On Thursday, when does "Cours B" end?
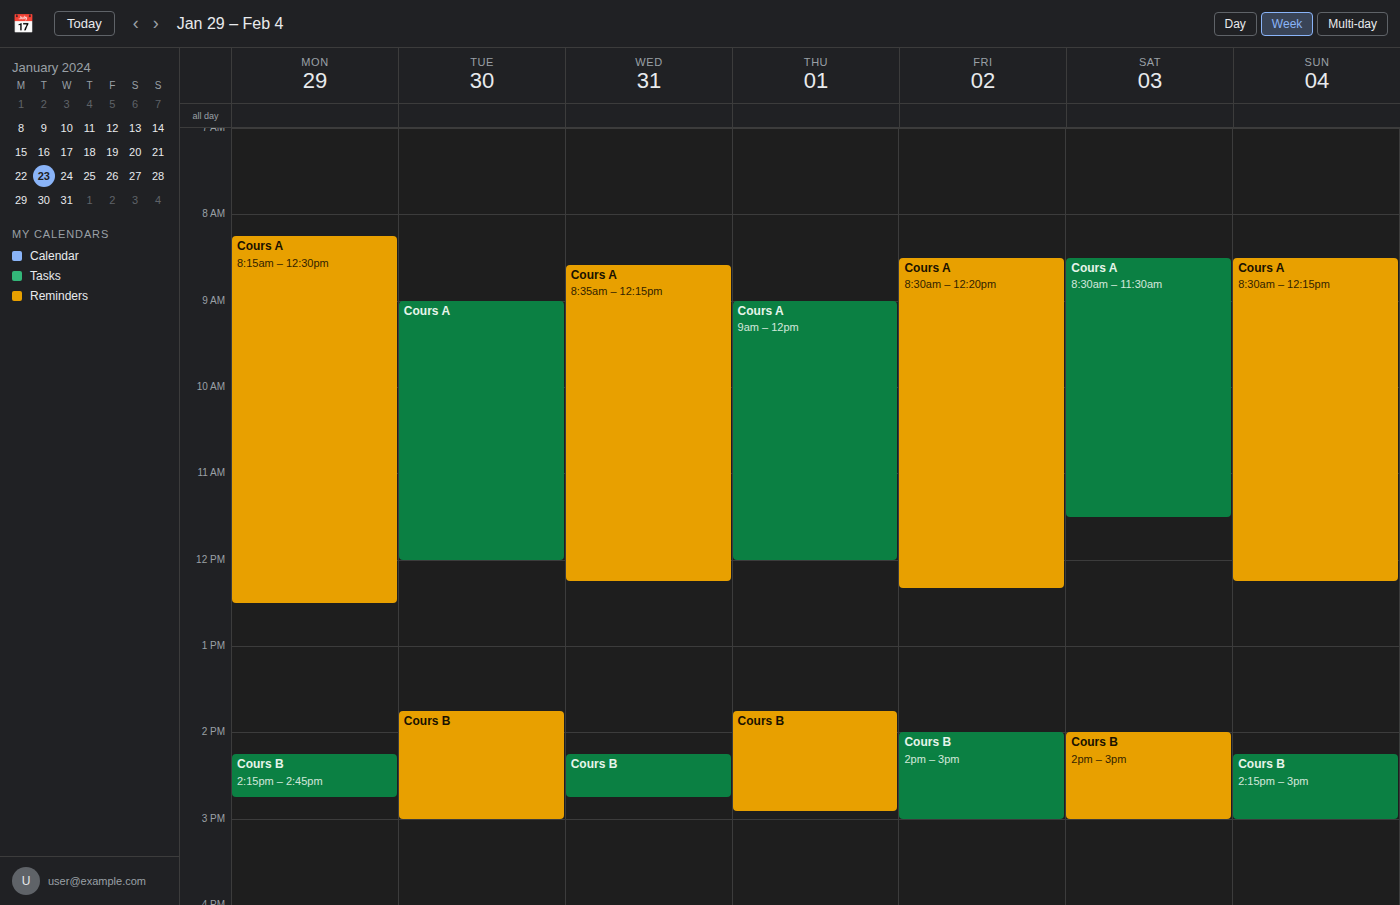
2:55 PM